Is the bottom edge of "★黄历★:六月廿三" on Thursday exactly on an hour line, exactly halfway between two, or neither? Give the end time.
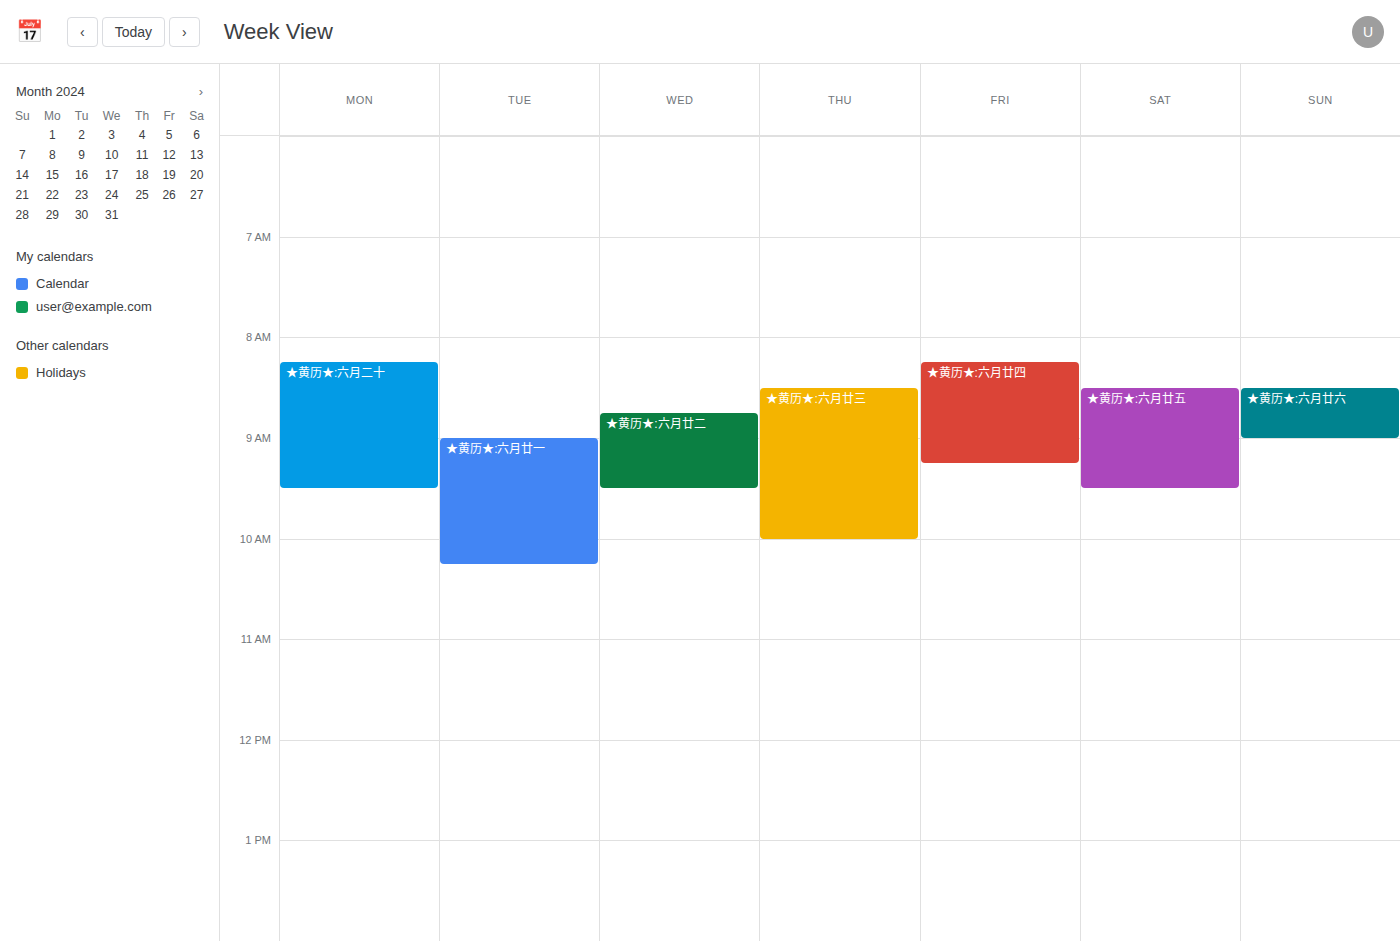
10:00 AM -- exactly on the 10 AM line.